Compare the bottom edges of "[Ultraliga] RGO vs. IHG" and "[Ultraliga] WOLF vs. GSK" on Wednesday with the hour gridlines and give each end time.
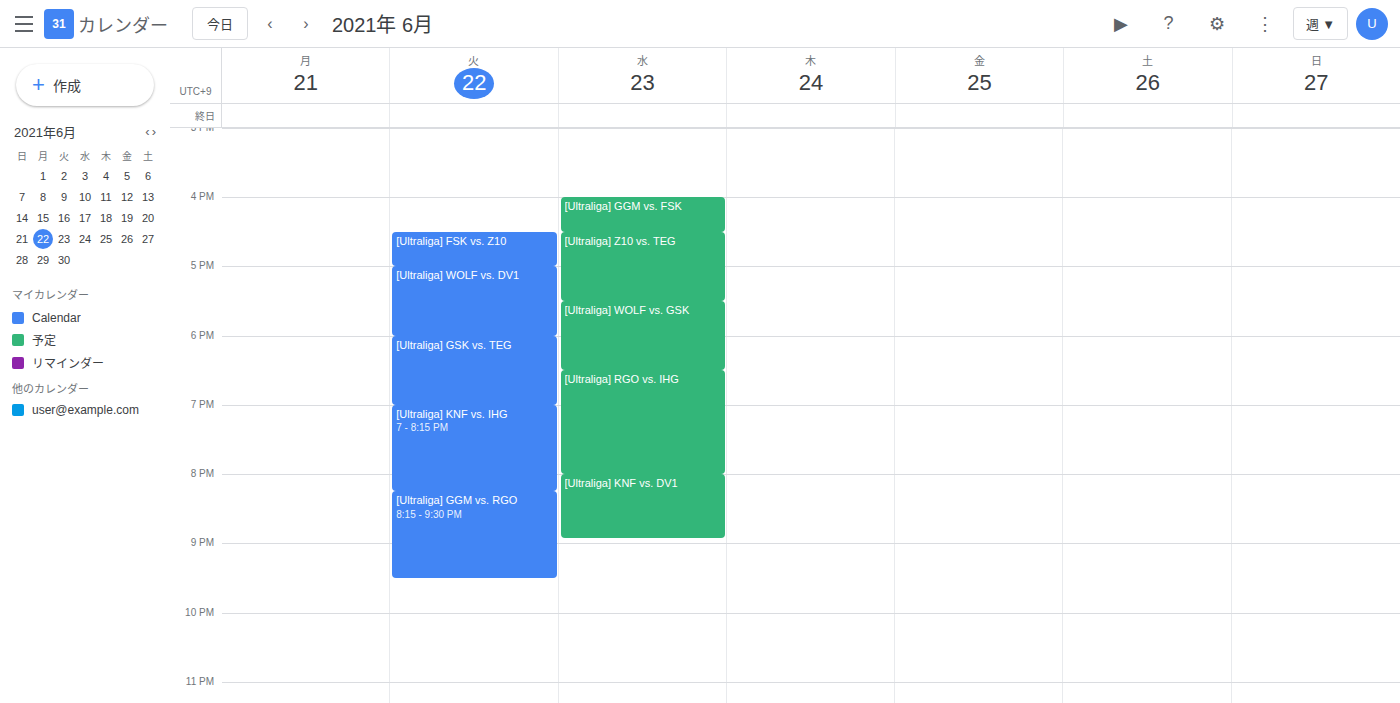
"[Ultraliga] RGO vs. IHG": 8:00 PM, exactly on the 8 PM line. "[Ultraliga] WOLF vs. GSK": 6:30 PM, halfway between the 6 PM and 7 PM lines.